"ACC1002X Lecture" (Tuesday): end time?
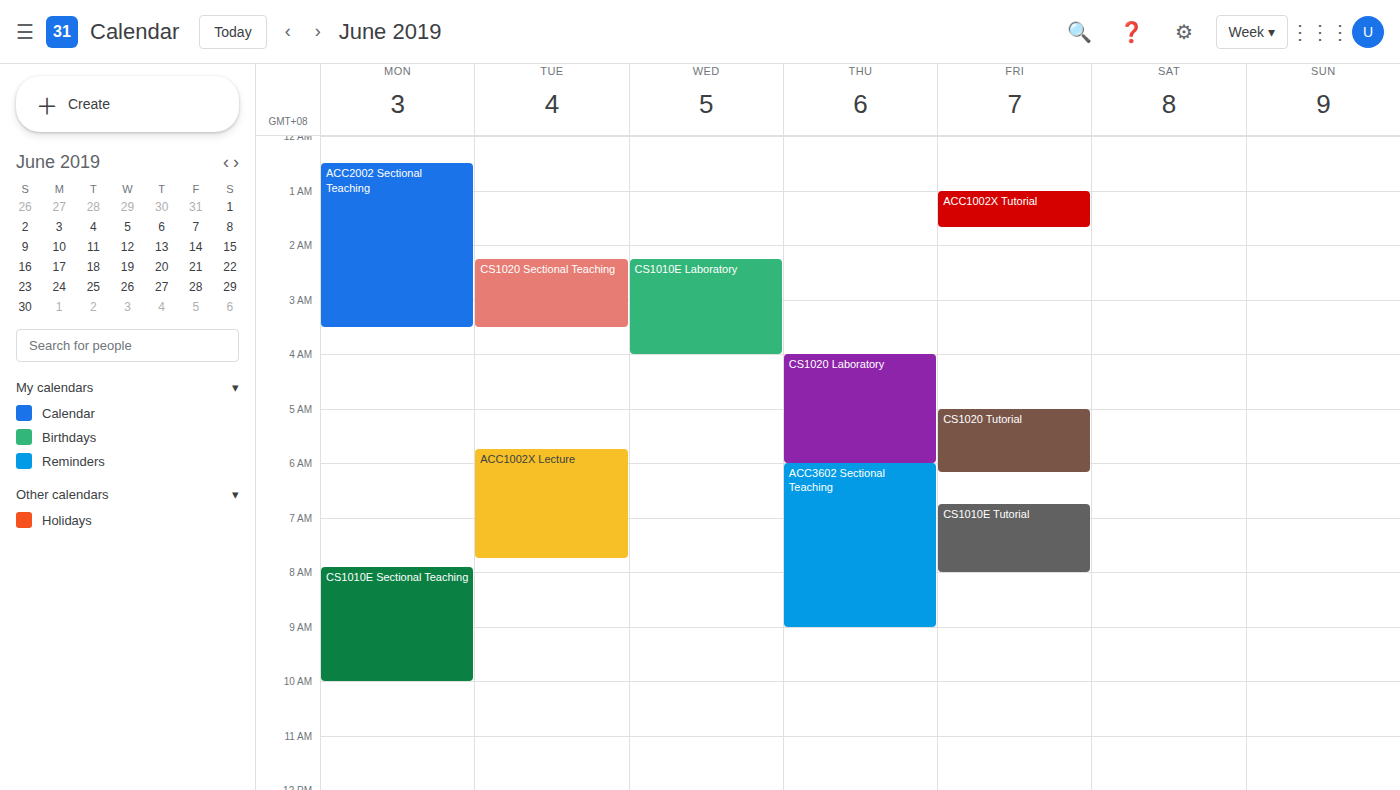
7:45 AM